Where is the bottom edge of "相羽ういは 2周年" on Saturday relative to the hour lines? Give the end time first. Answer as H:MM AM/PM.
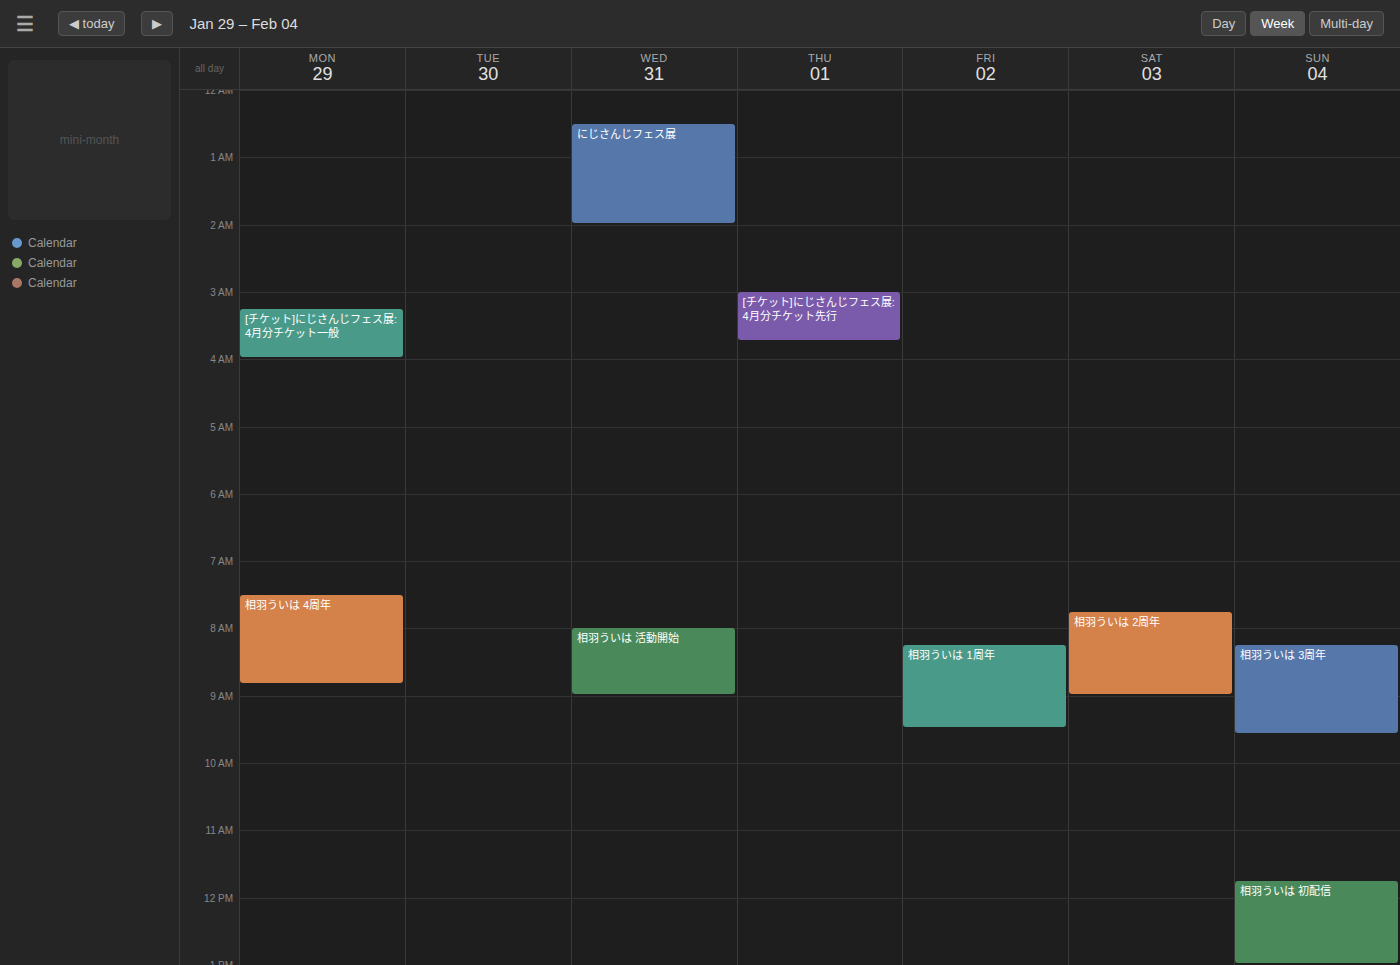
9:00 AM -- exactly on the 9 AM line.